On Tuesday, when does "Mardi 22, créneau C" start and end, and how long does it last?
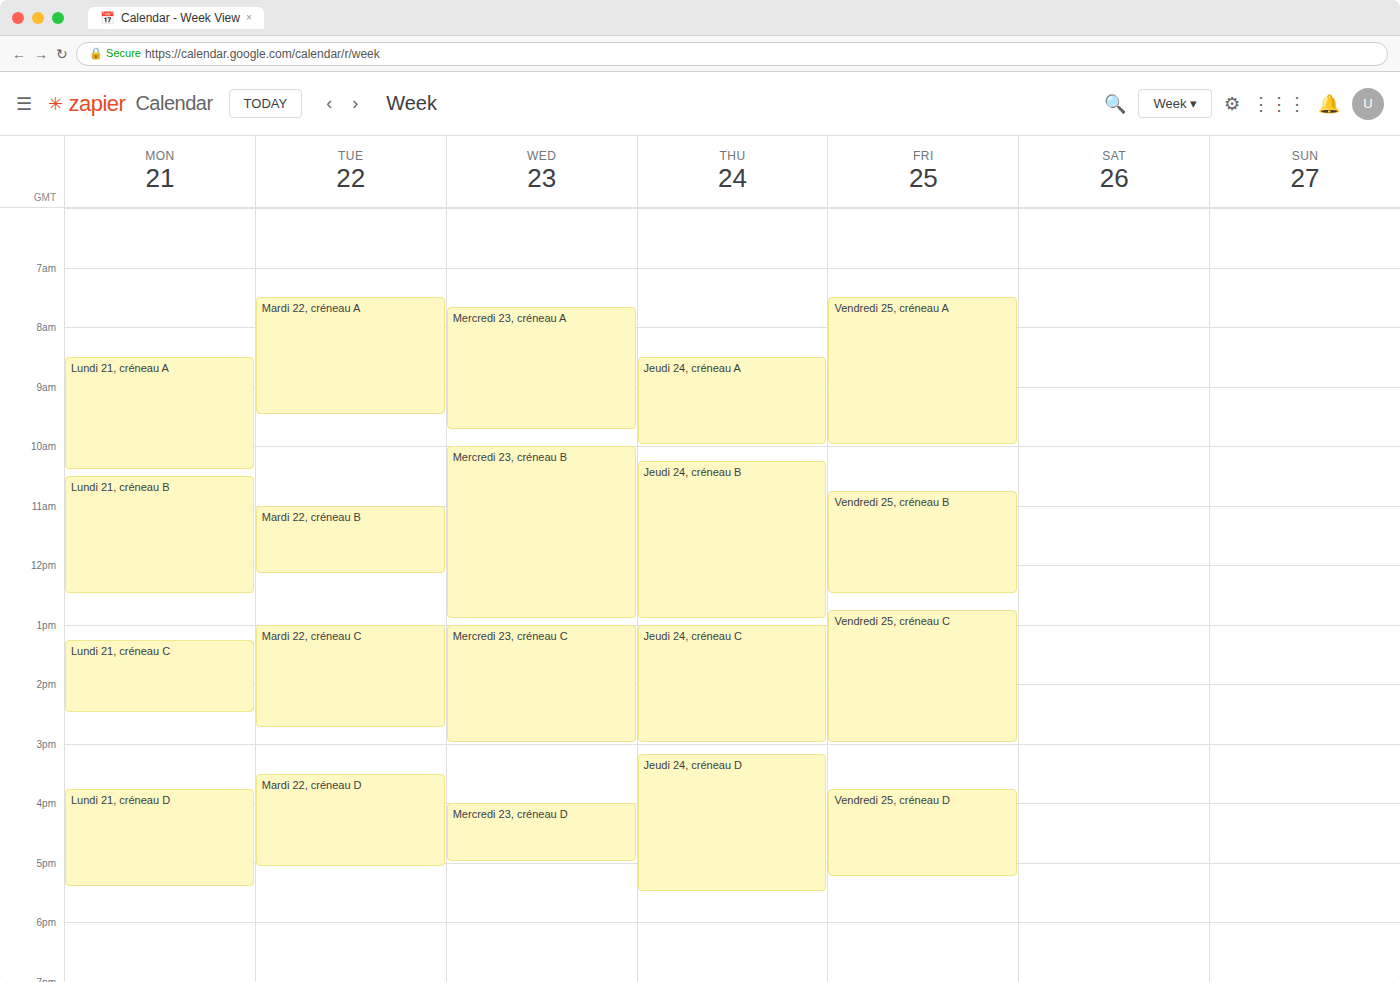
13:00 to 14:45, 1 hour 45 minutes